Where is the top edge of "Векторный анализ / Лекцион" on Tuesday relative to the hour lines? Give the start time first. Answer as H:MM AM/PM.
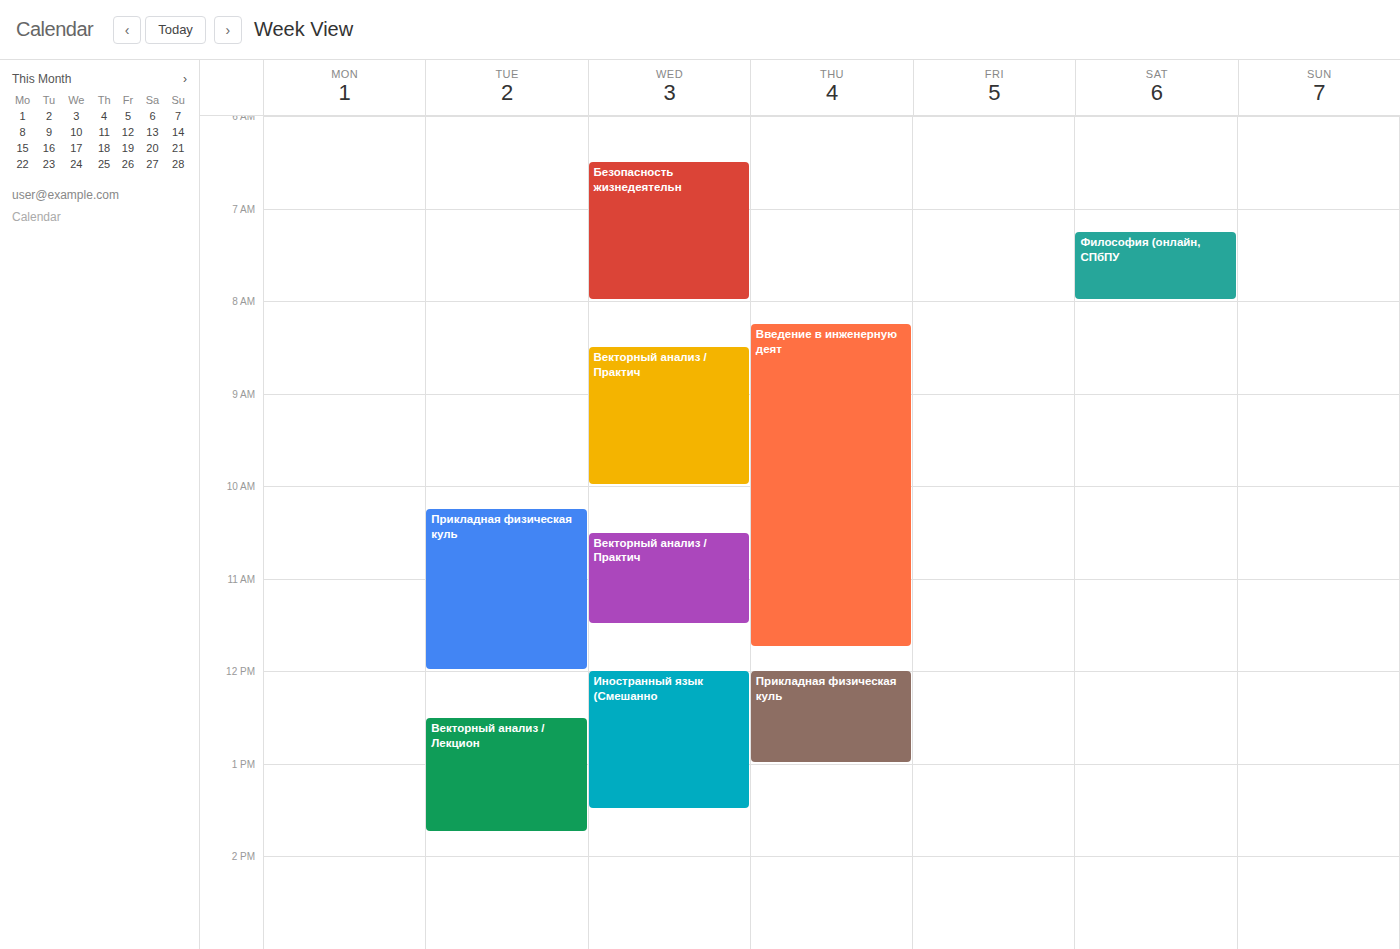
12:30 PM -- halfway between the 12 PM and 1 PM lines.